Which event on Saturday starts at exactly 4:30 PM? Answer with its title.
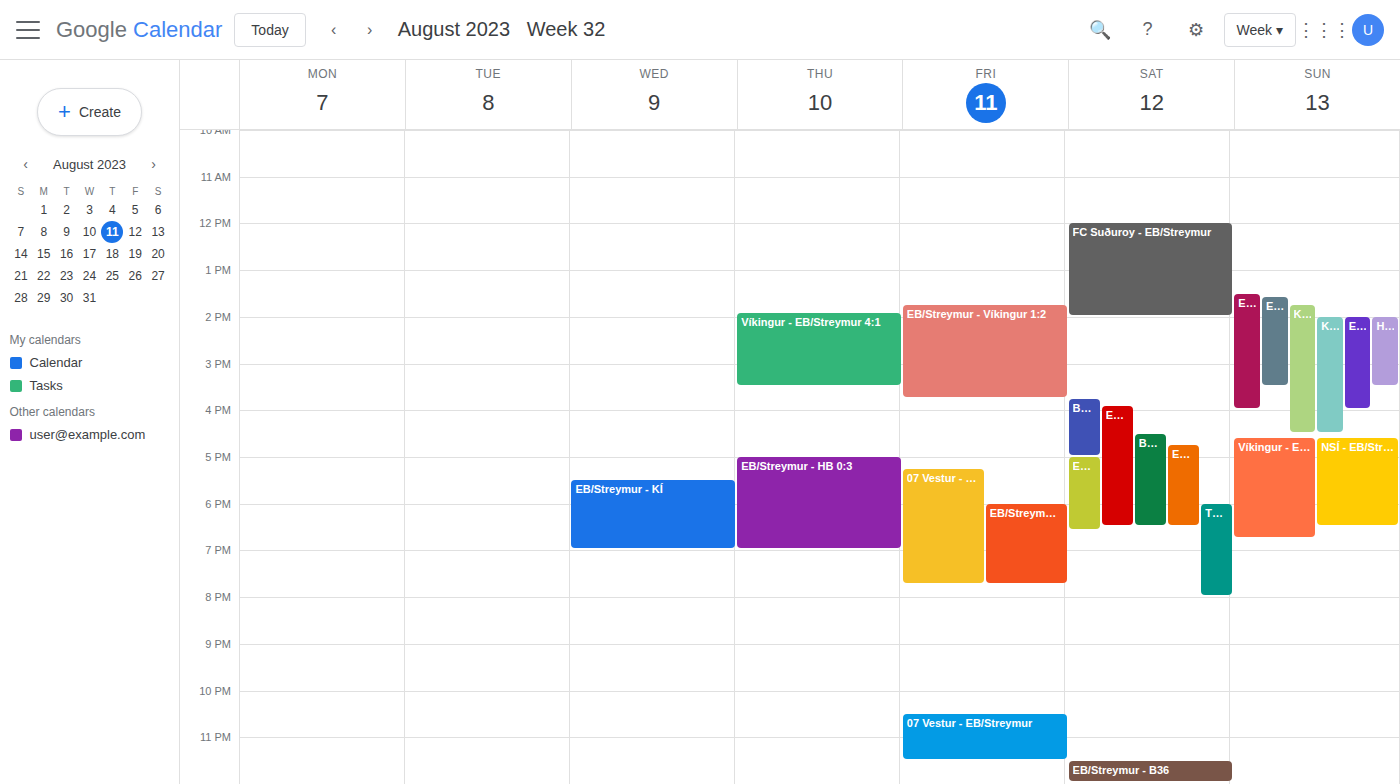
"B68 - EB/Streymur 2:2"